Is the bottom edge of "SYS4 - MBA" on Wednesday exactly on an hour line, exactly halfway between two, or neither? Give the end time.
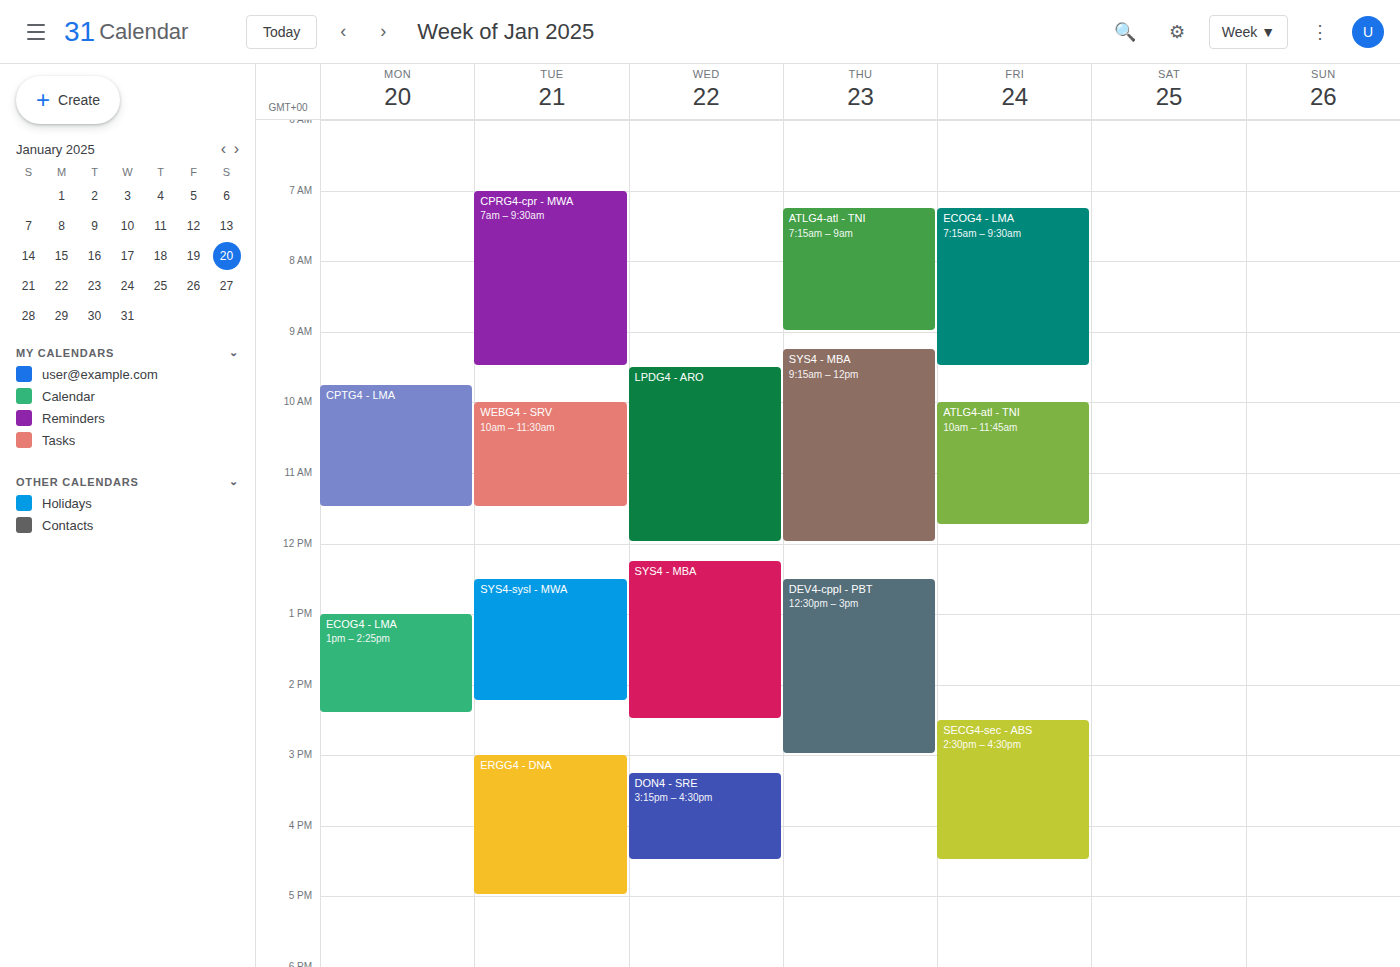
2:30 PM -- halfway between the 2 PM and 3 PM lines.